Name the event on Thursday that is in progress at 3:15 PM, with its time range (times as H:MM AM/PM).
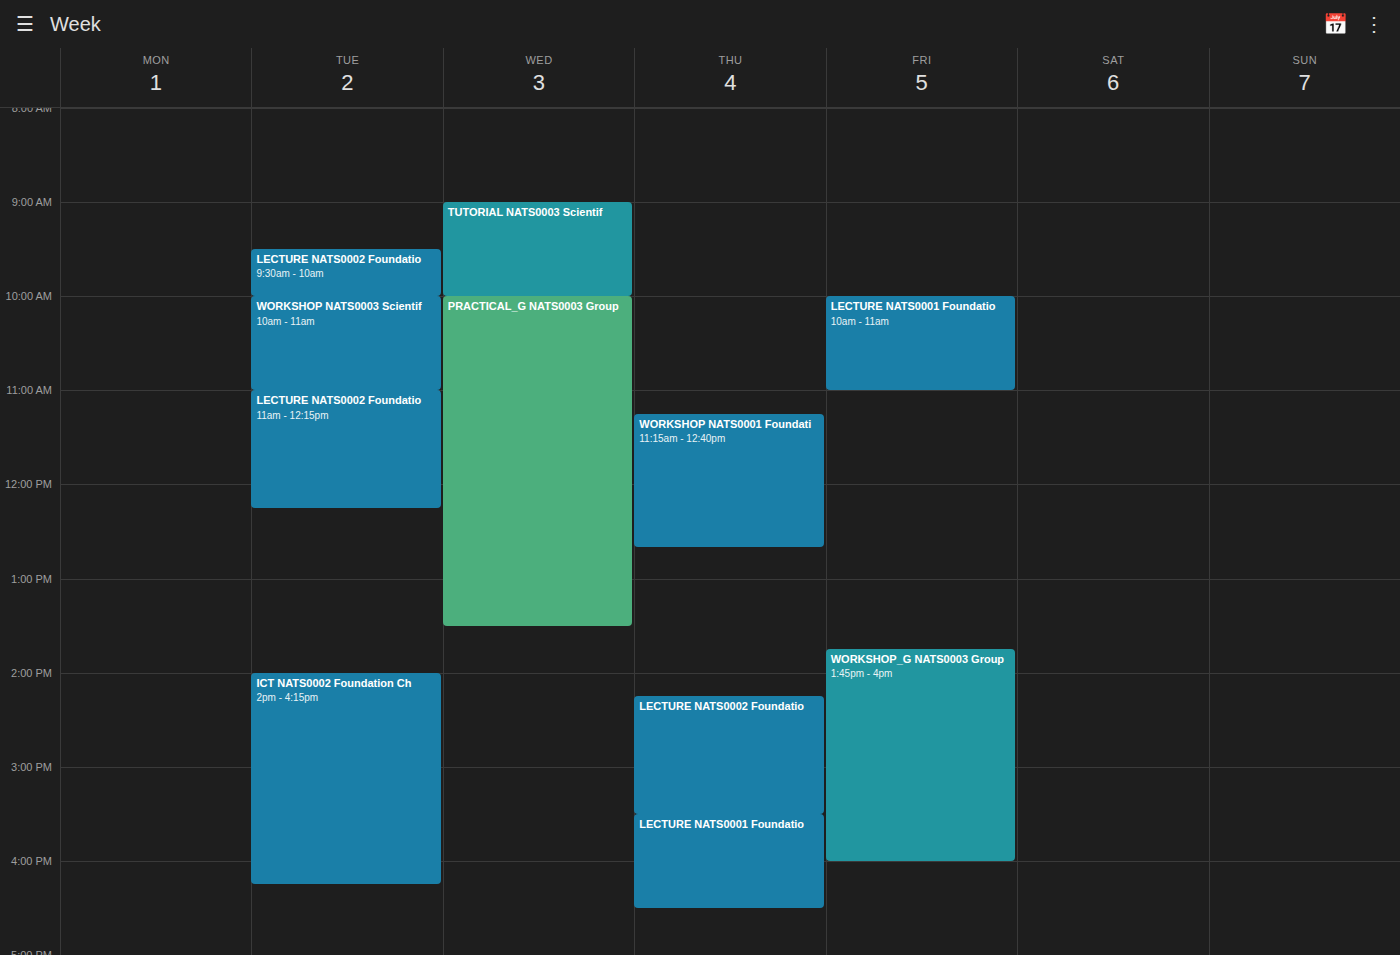
"LECTURE NATS0002 Foundatio", 2:15 PM to 3:30 PM